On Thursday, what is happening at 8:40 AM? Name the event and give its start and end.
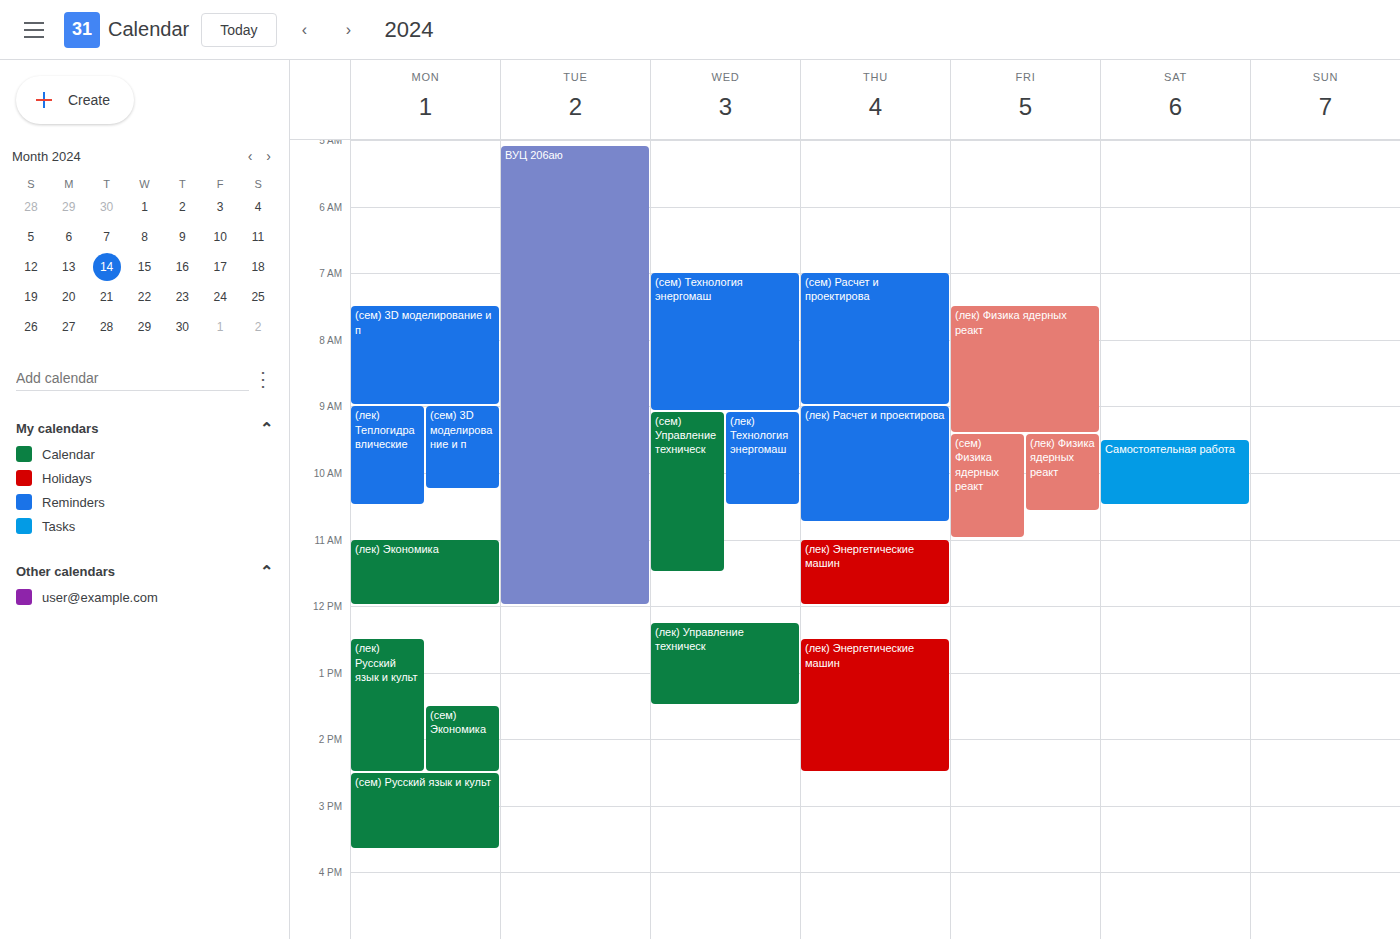
"(сем) Расчет и проектирова", 7:00 AM to 9:00 AM